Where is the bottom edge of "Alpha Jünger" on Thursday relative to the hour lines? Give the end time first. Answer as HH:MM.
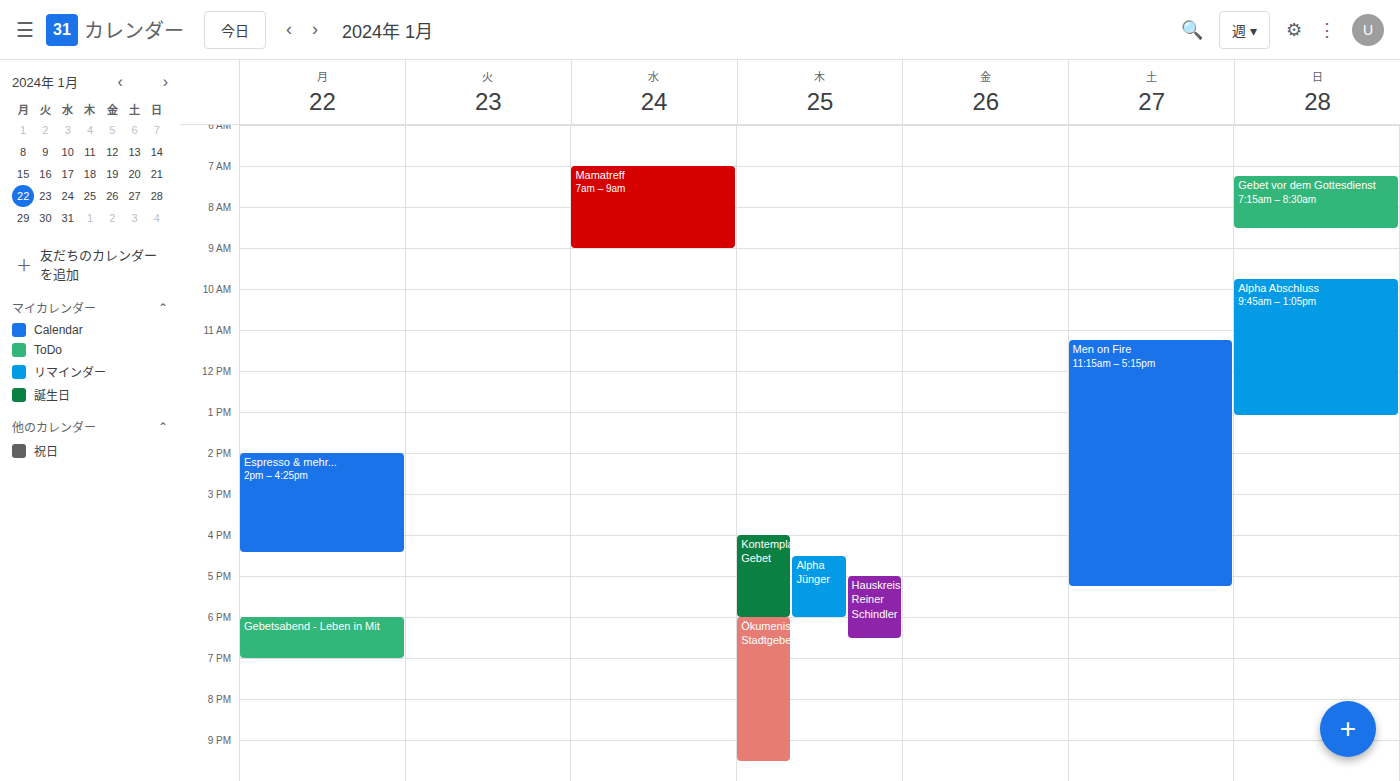
18:00 -- exactly on the 18:00 line.